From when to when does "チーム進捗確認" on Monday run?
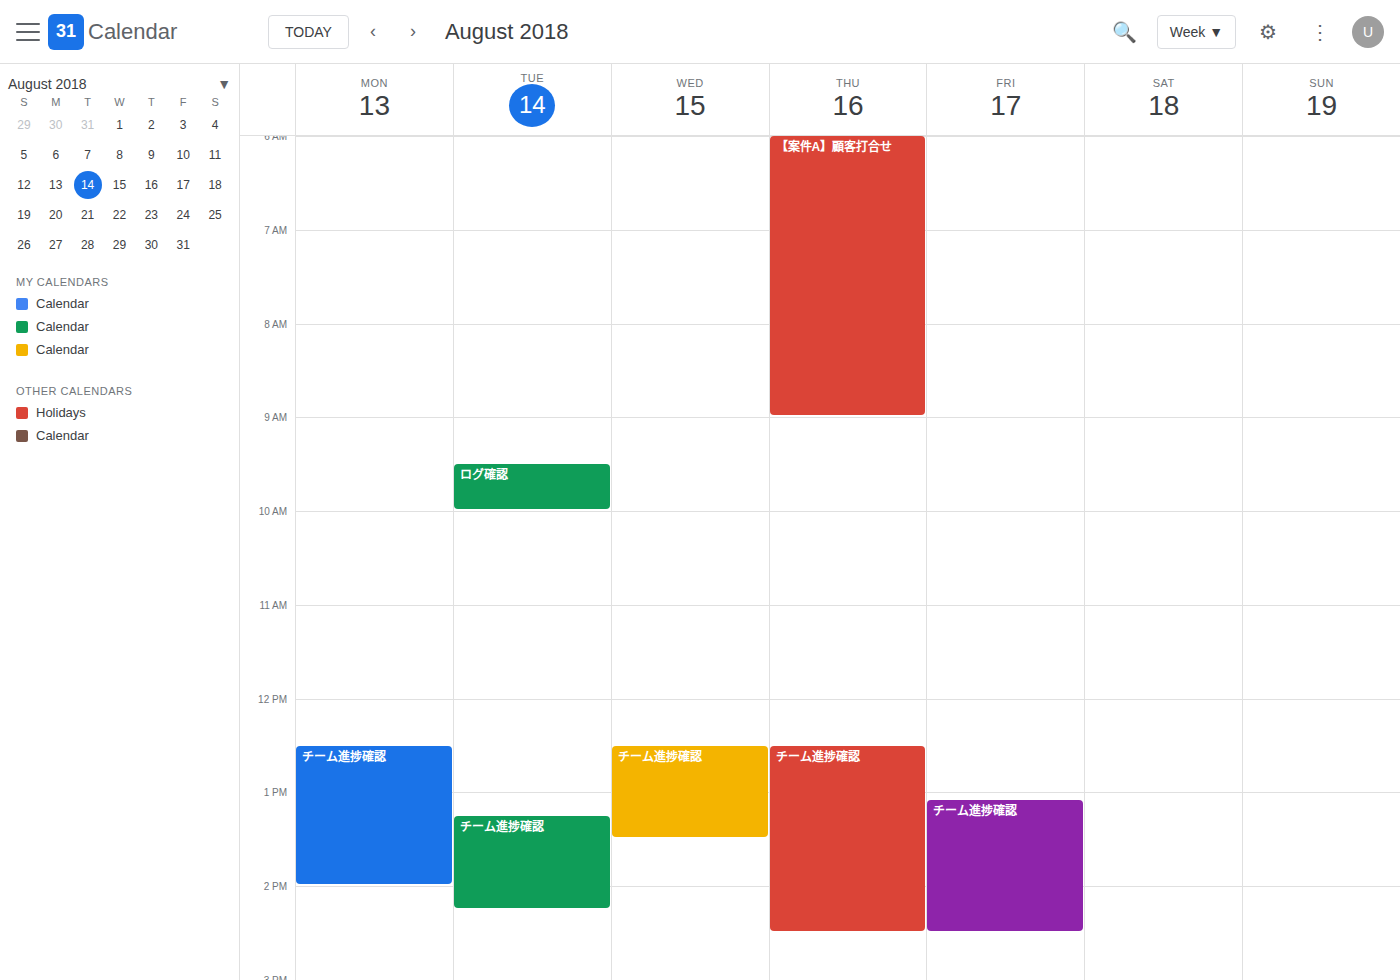
12:30 PM to 2:00 PM